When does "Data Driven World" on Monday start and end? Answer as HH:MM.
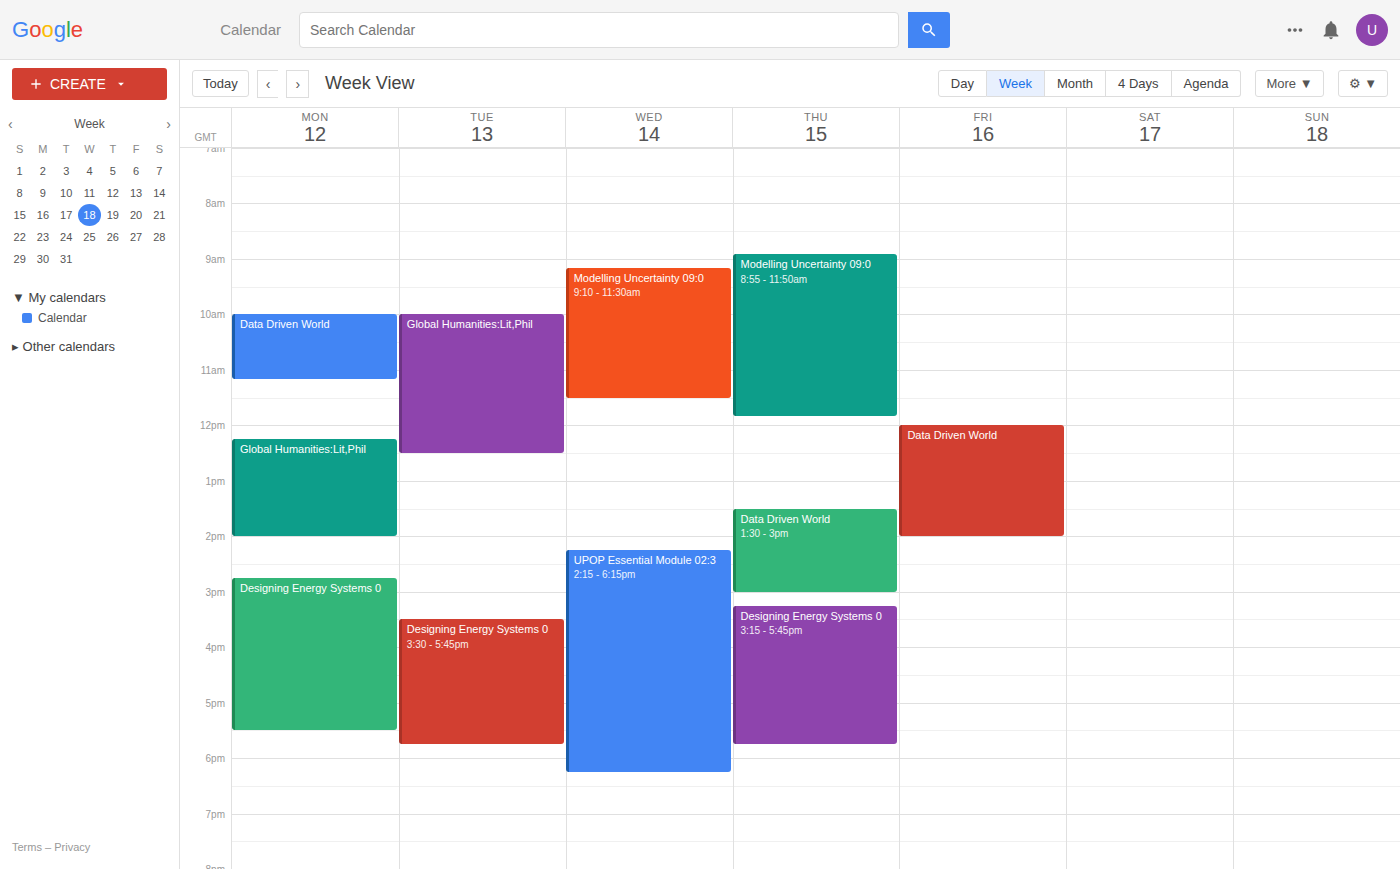
10:00 to 11:10